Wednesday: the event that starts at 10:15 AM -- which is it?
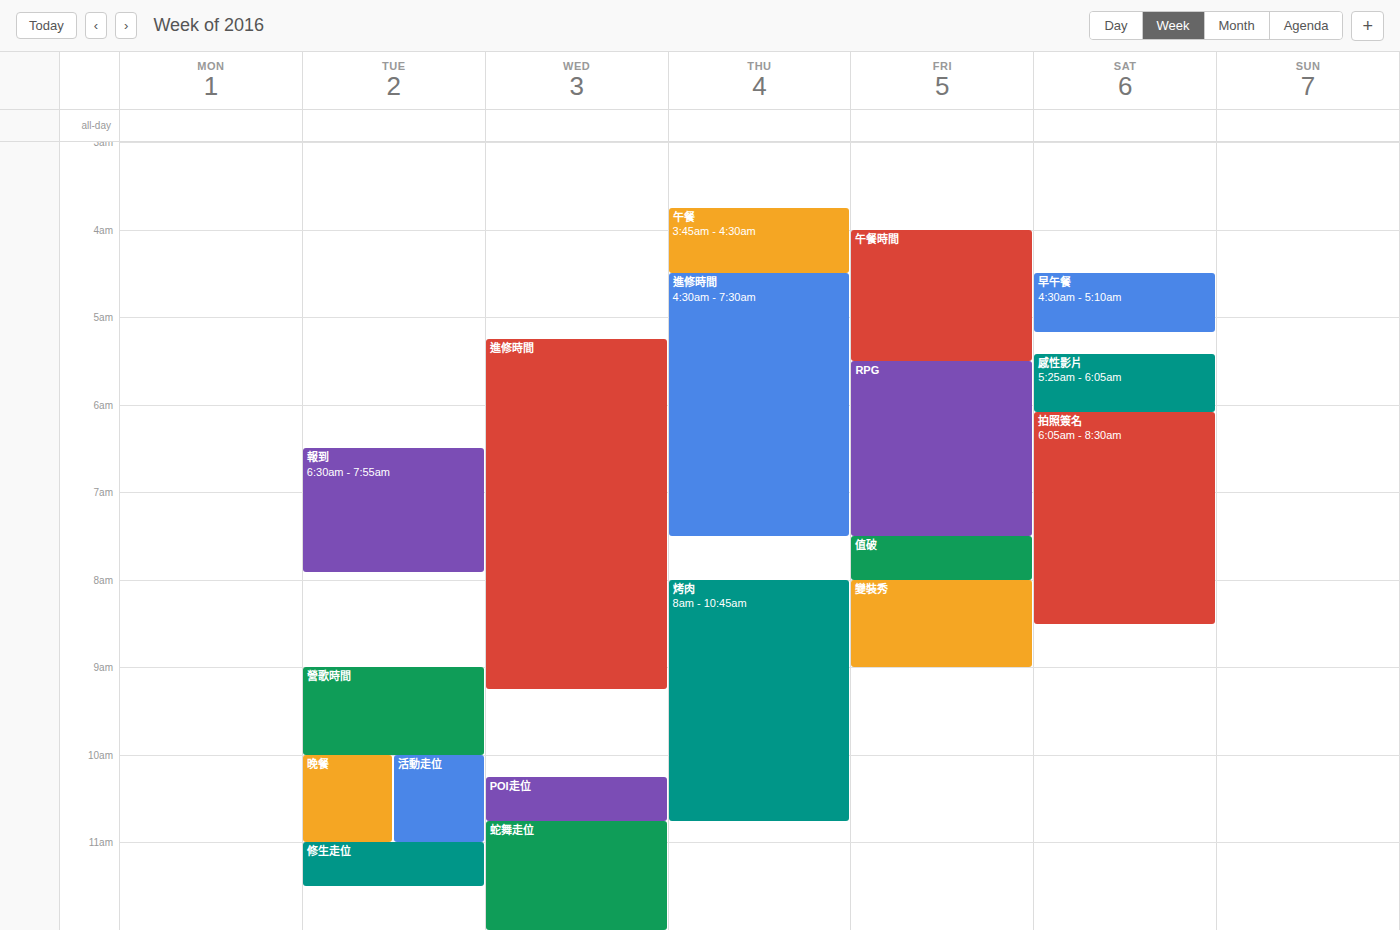
"POI走位"